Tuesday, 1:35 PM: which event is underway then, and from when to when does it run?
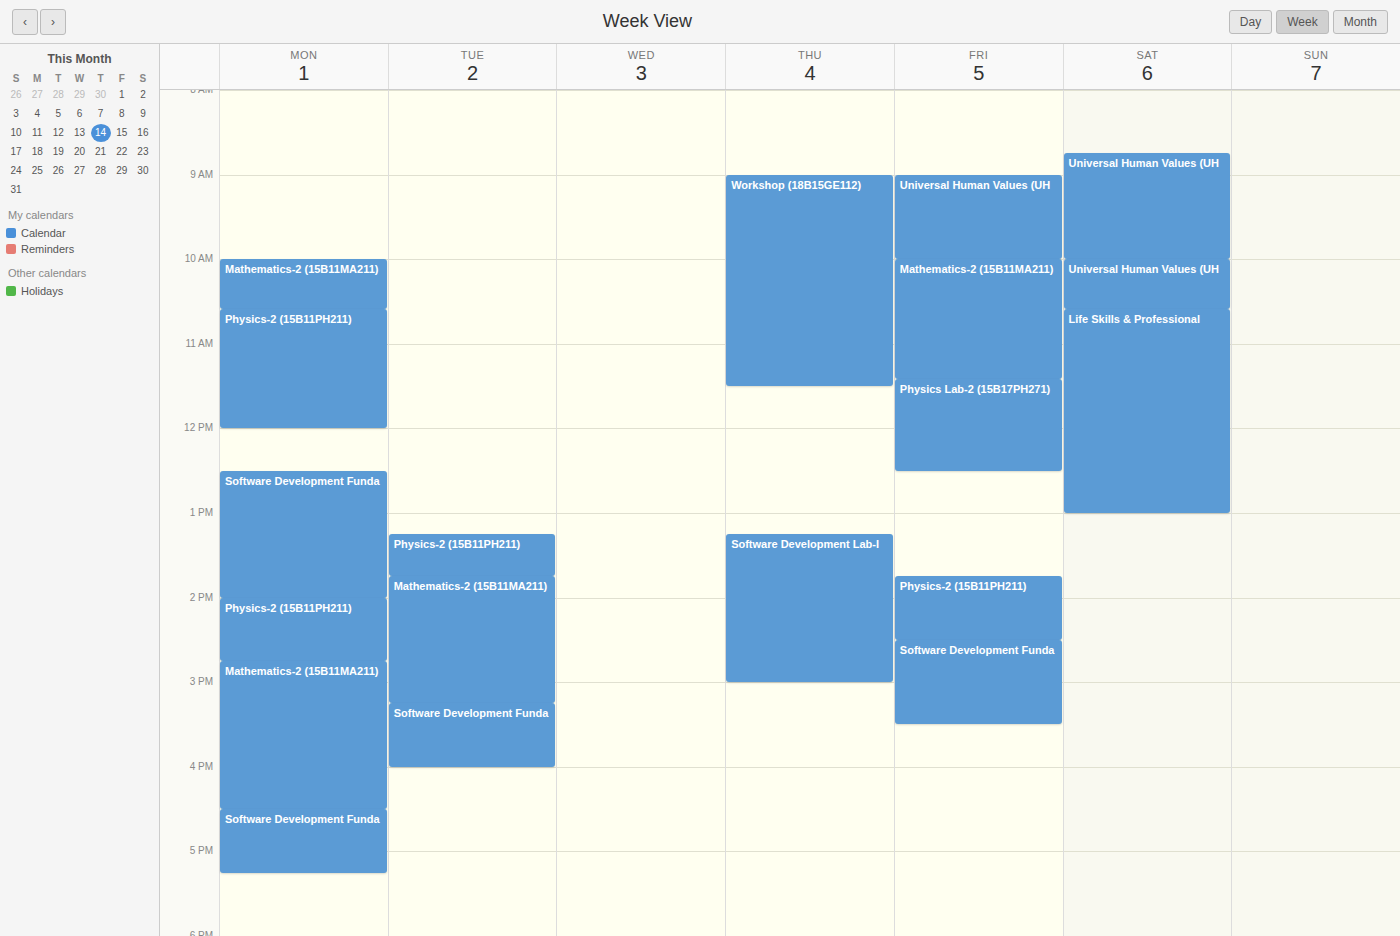
"Physics-2 (15B11PH211)", 1:15 PM to 1:45 PM